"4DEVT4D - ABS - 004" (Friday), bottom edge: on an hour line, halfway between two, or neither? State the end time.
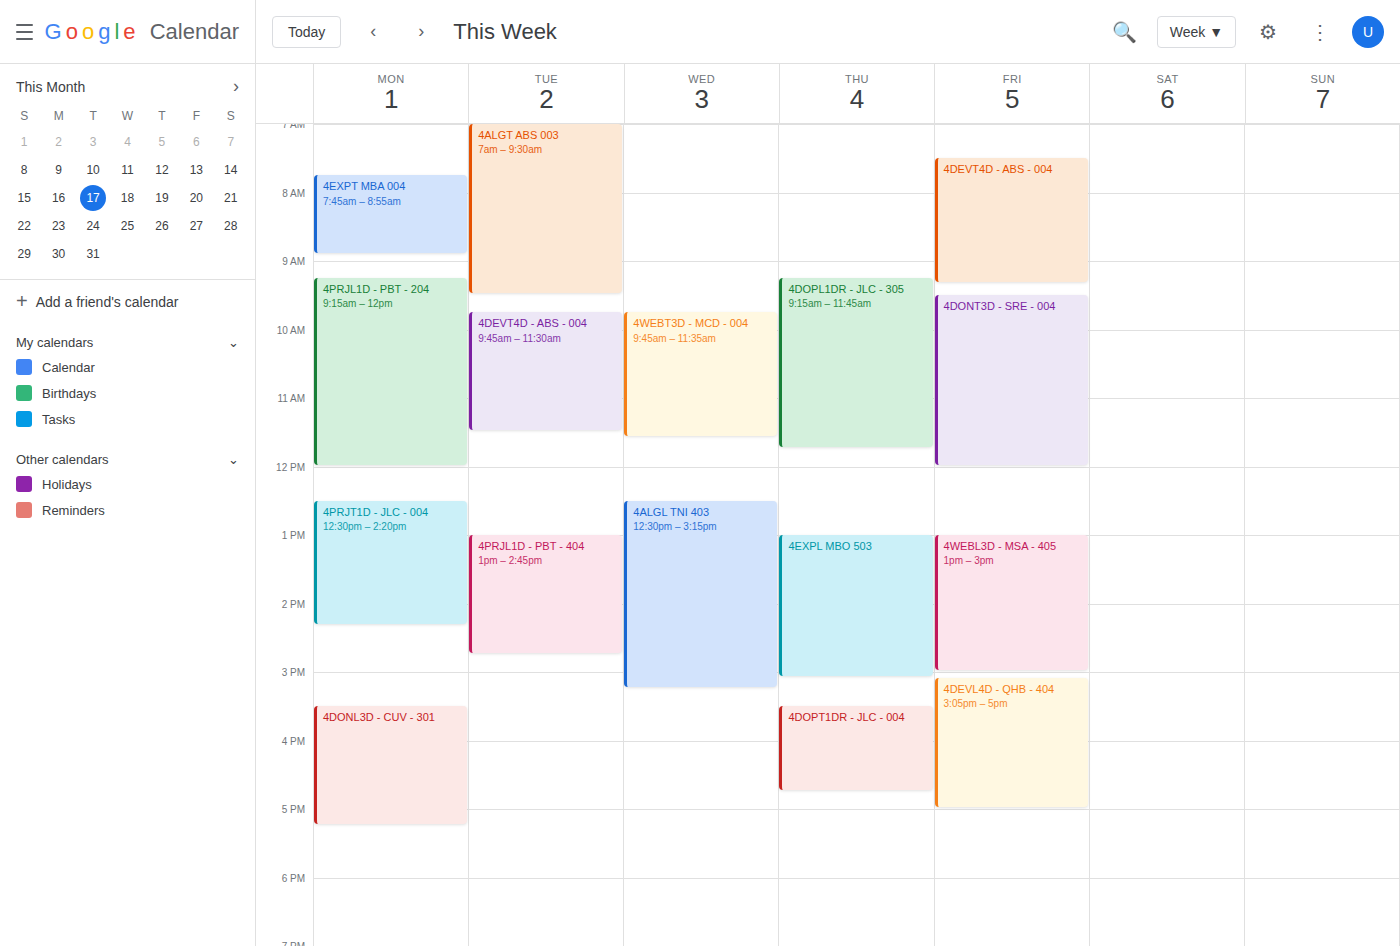
9:20 AM -- neither: 20 minutes below the 9 AM line and 40 minutes above the 10 AM line.